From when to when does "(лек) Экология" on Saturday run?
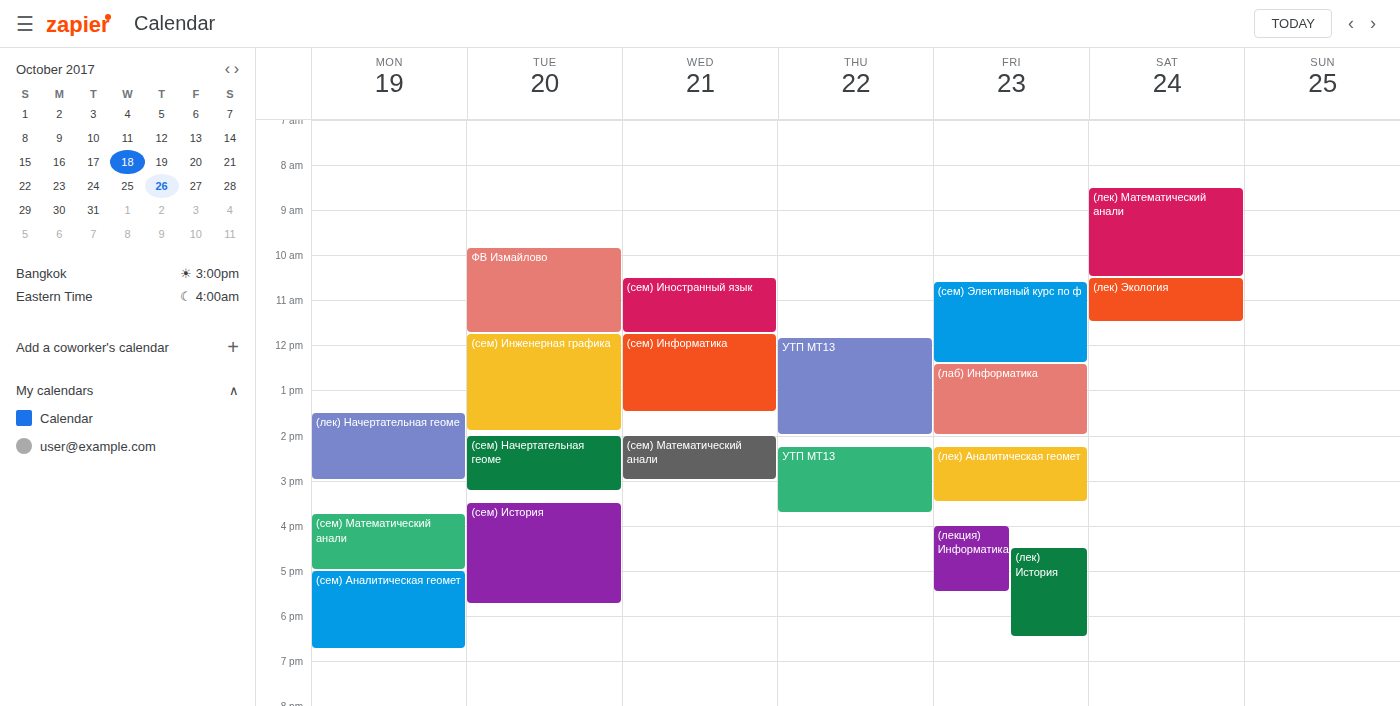
10:30 AM to 11:30 AM